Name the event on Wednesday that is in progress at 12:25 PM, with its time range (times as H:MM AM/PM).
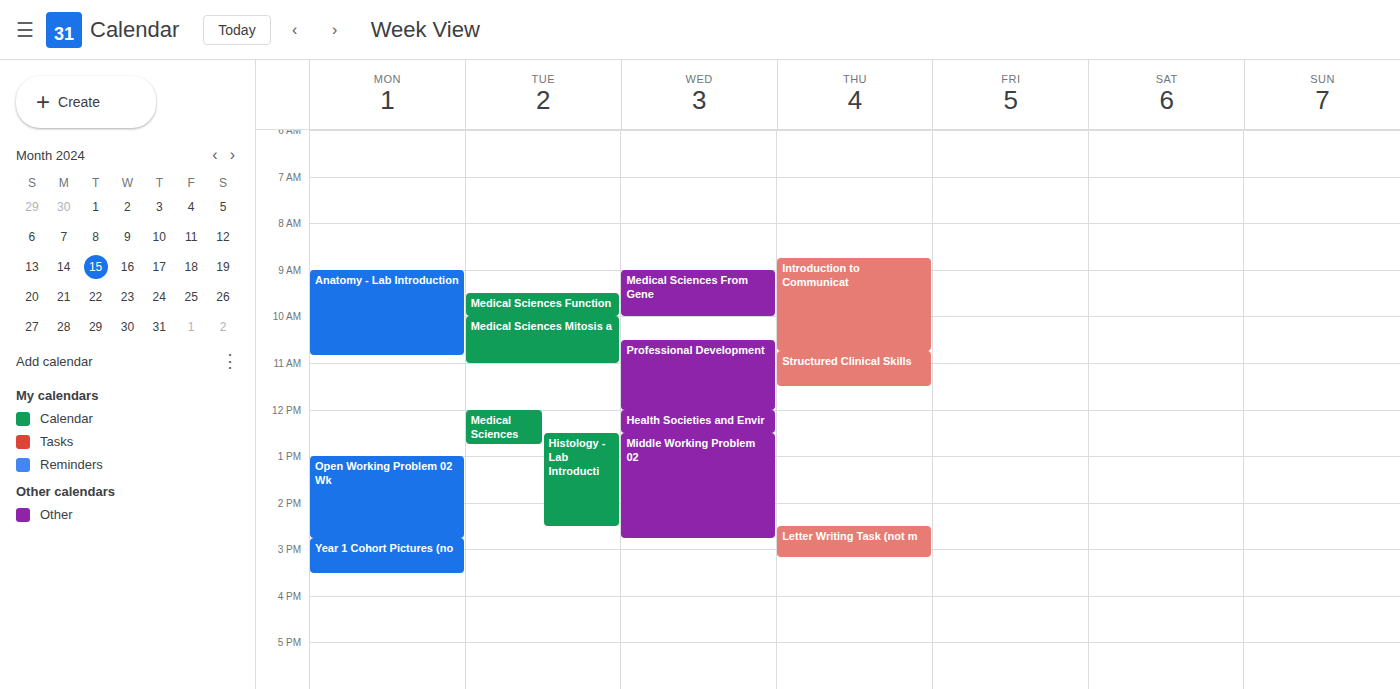
"Health Societies and Envir", 12:00 PM to 12:30 PM